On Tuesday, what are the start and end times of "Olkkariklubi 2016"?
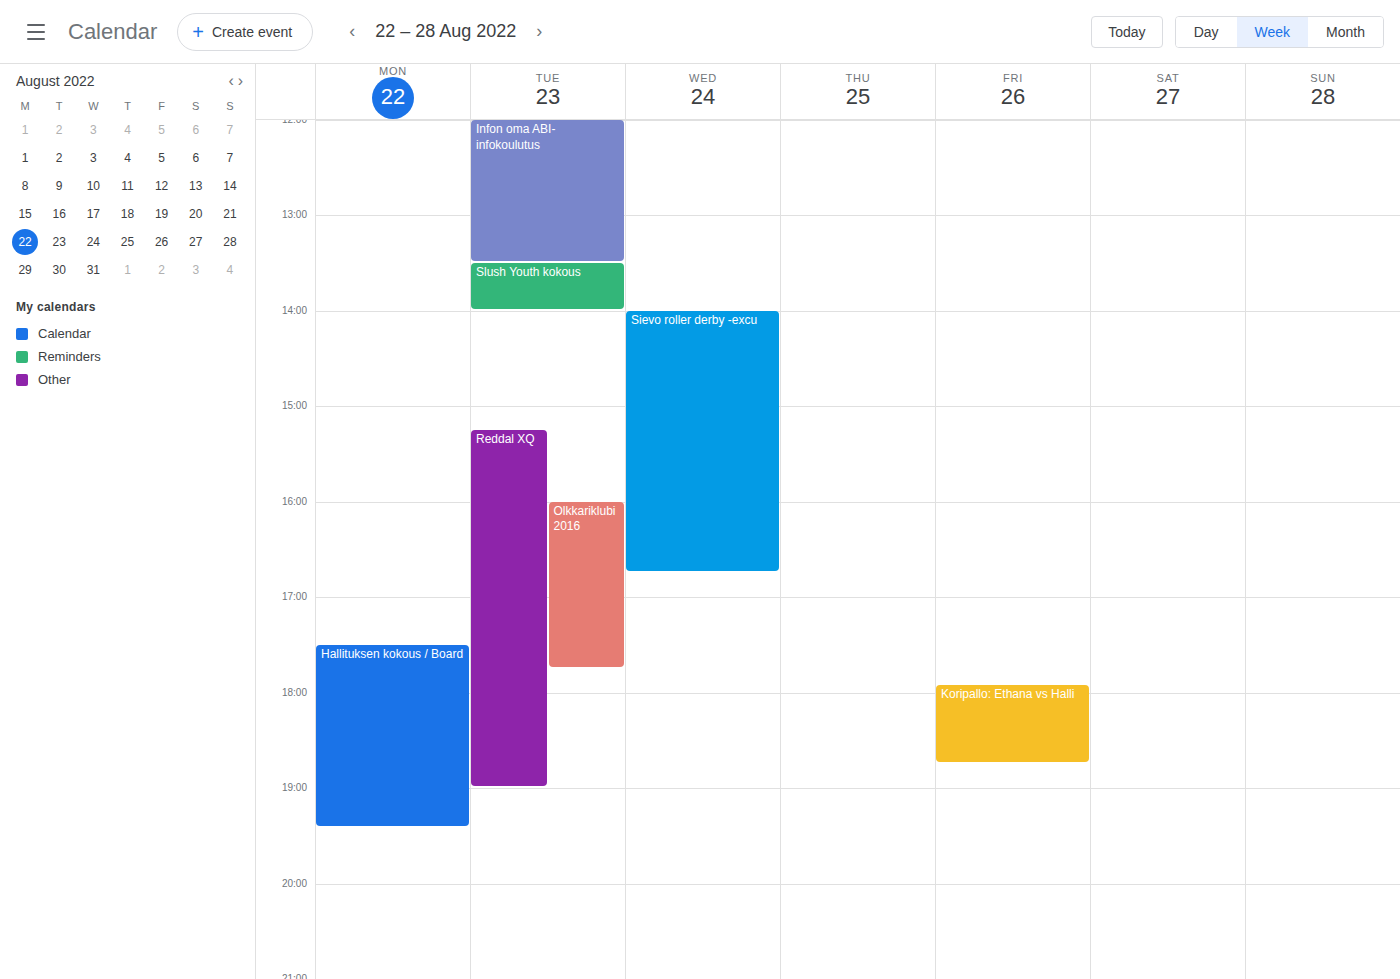
4:00 PM to 5:45 PM